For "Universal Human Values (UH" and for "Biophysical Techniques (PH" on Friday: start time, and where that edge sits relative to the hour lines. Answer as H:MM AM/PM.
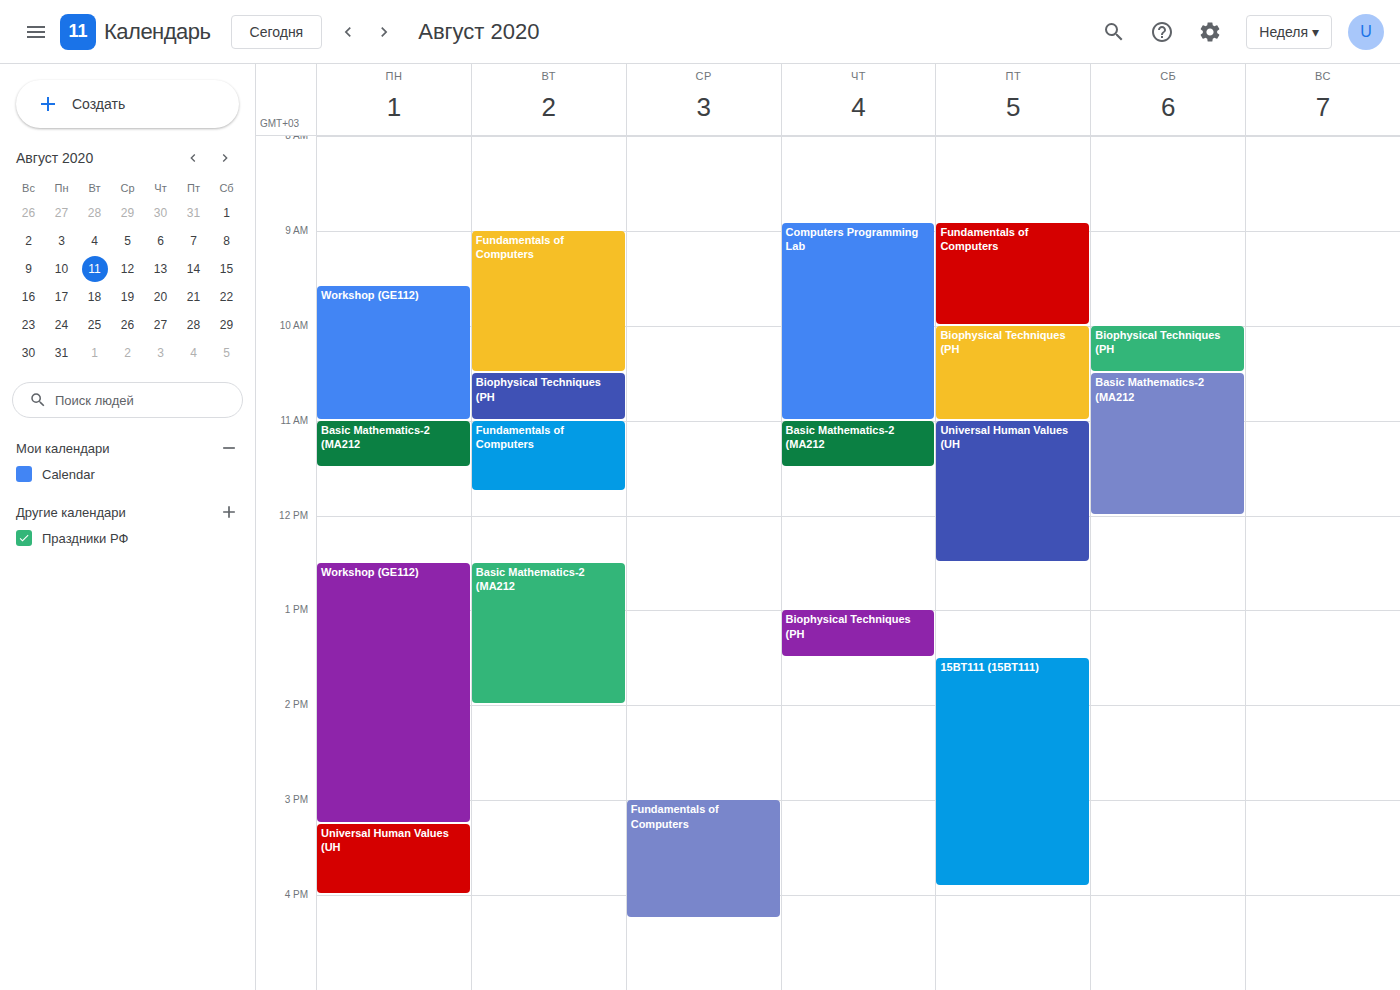
"Universal Human Values (UH": 11:00 AM, exactly on the 11 AM line. "Biophysical Techniques (PH": 10:00 AM, exactly on the 10 AM line.